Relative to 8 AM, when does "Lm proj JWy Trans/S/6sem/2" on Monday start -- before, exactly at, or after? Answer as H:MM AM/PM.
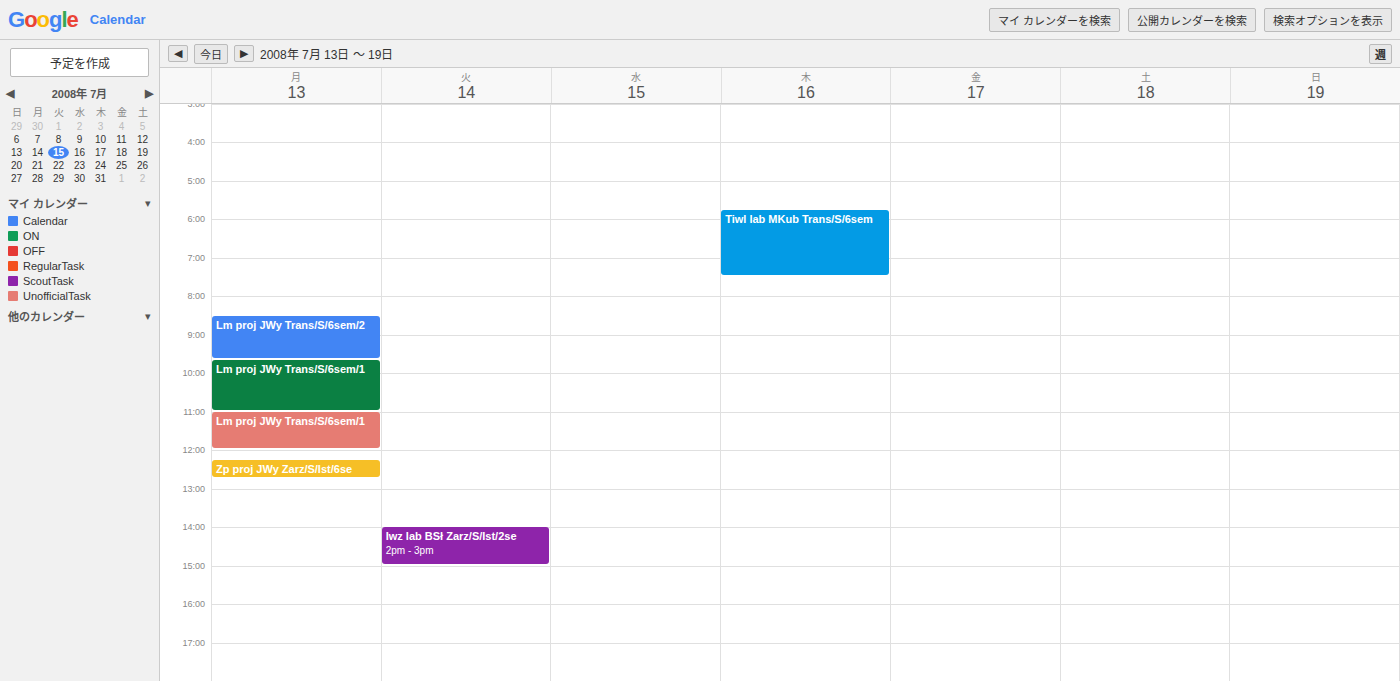
8:30 AM -- after 8 AM, 30 minutes below the 8 AM line.